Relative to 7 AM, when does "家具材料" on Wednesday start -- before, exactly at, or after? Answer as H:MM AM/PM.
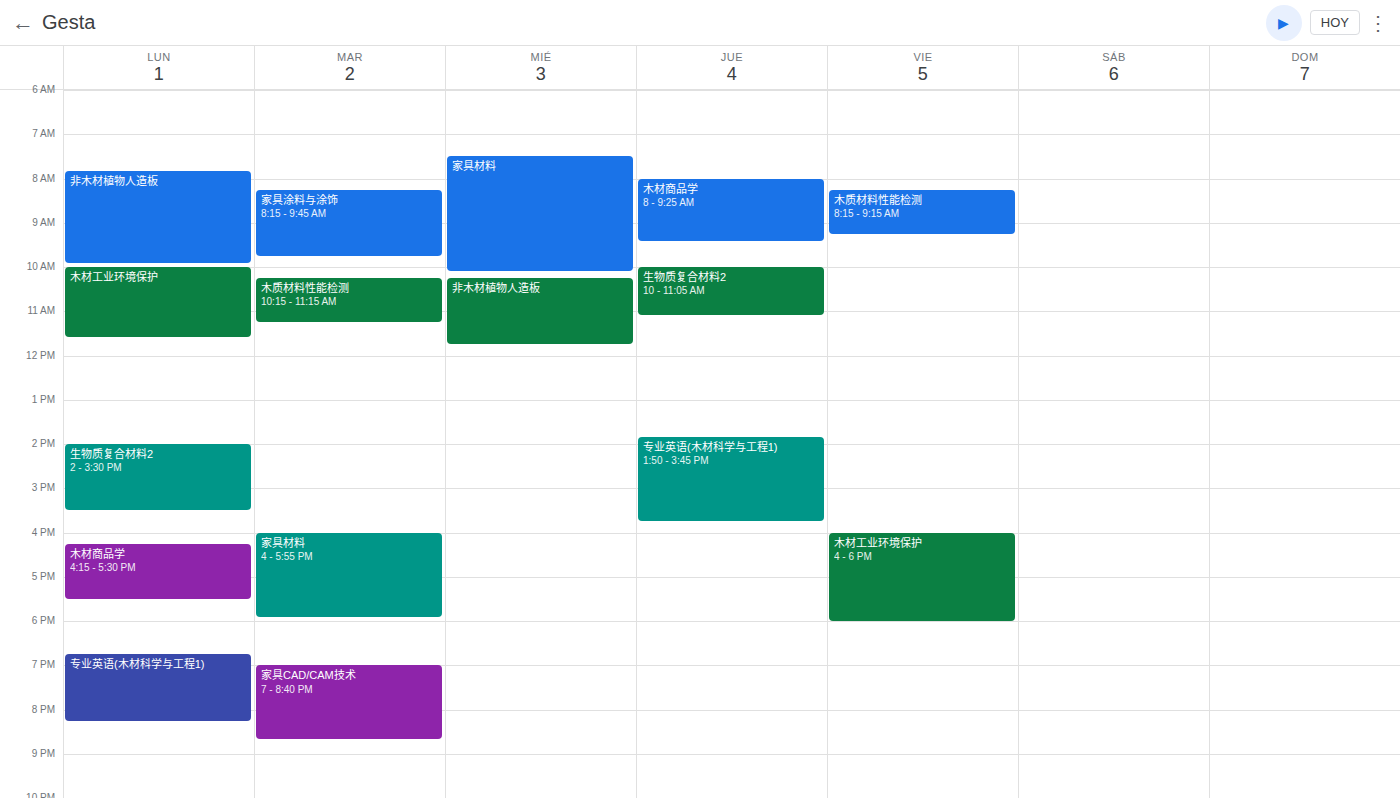
7:30 AM -- after 7 AM, 30 minutes below the 7 AM line.